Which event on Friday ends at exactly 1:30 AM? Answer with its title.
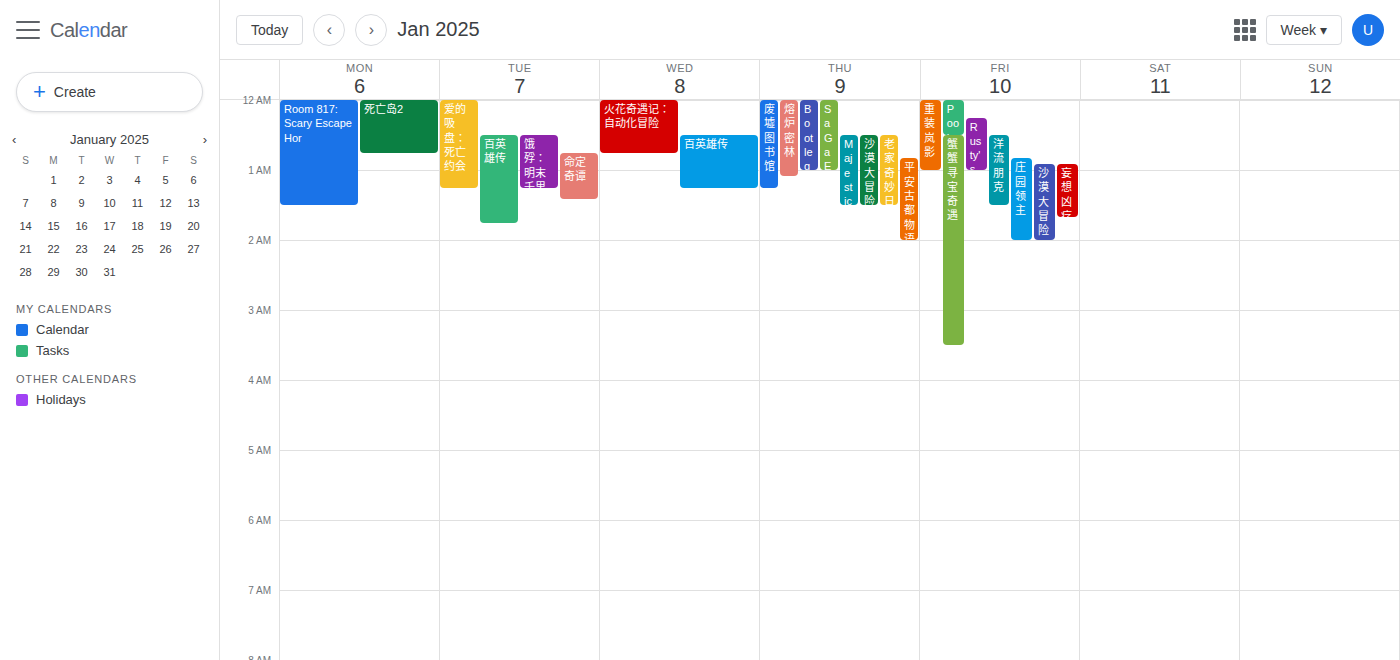
"洋流朋克"